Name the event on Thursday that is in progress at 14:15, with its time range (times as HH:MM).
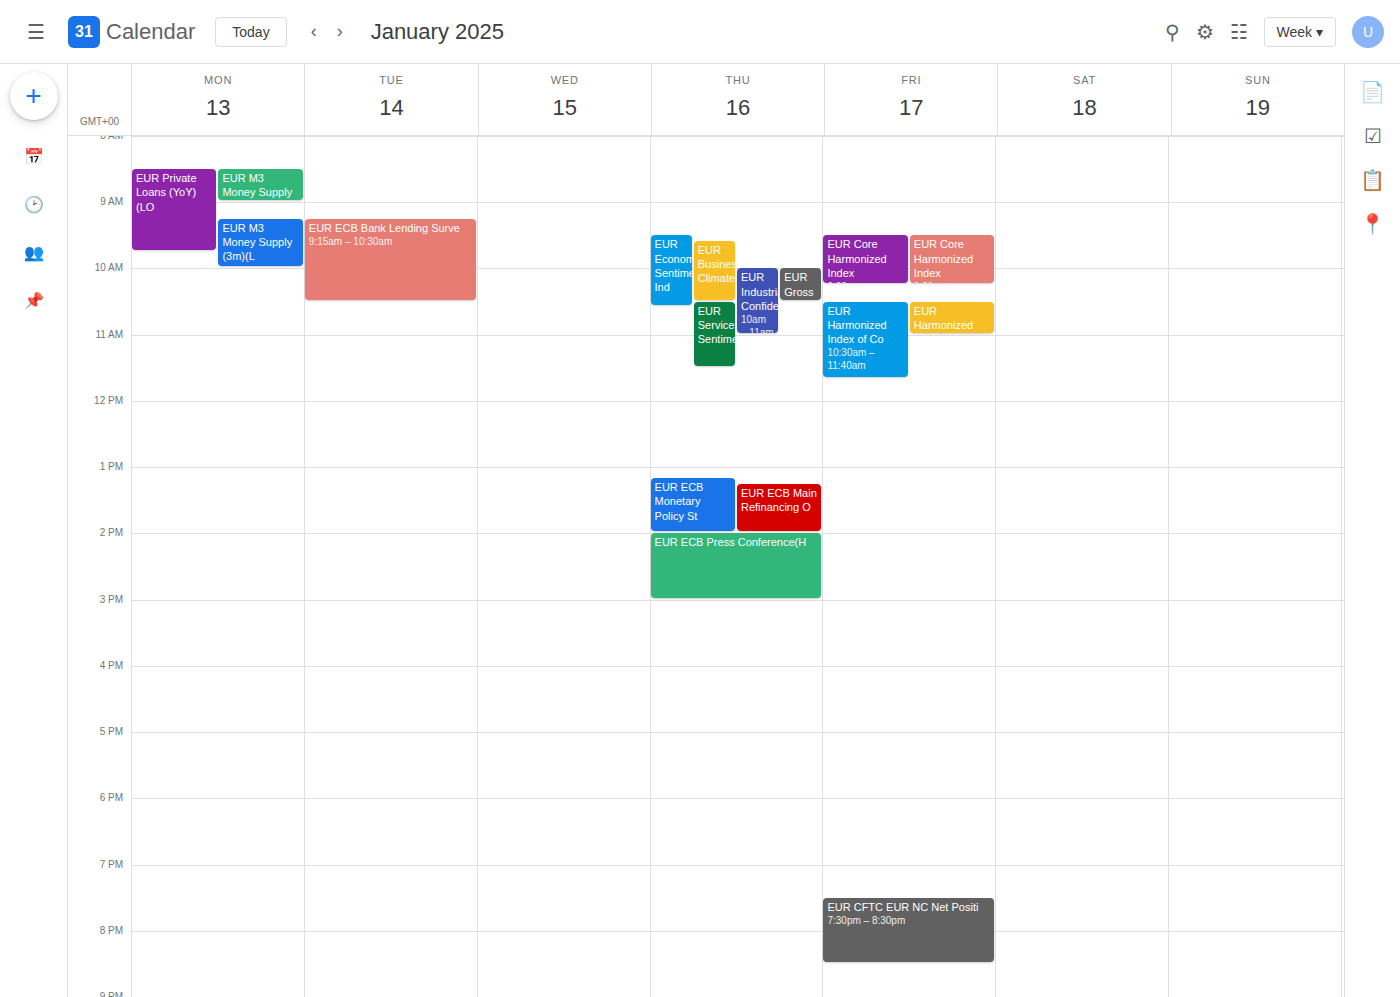
"EUR ECB Press Conference(H", 14:00 to 15:00